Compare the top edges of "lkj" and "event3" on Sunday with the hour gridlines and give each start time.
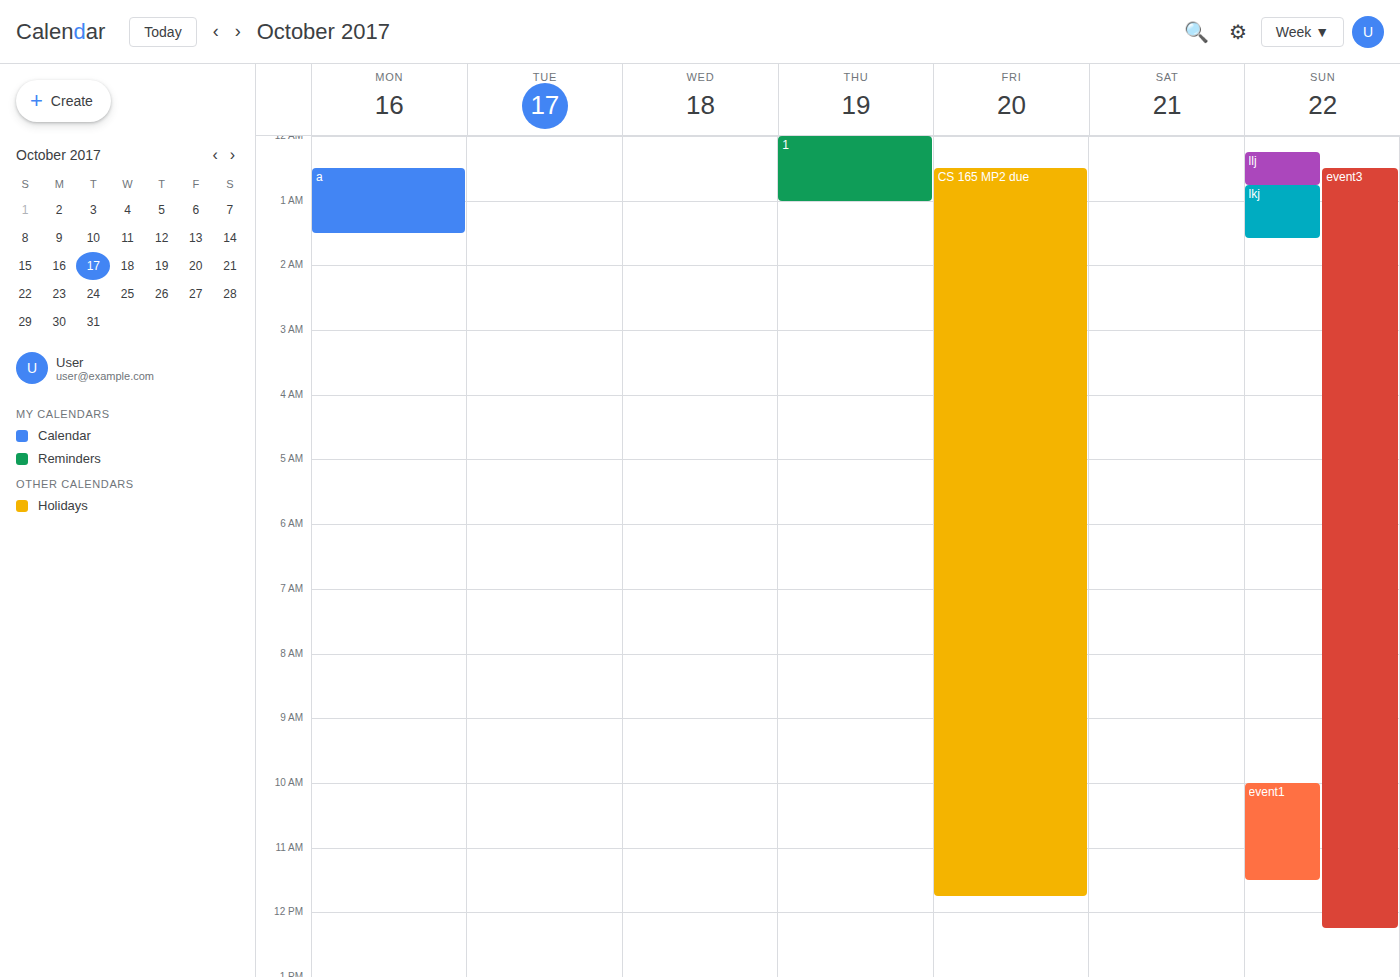
"lkj": 12:45 AM, neither: three quarters of the way from the 12 AM line to the 1 AM line. "event3": 12:30 AM, halfway between the 12 AM and 1 AM lines.